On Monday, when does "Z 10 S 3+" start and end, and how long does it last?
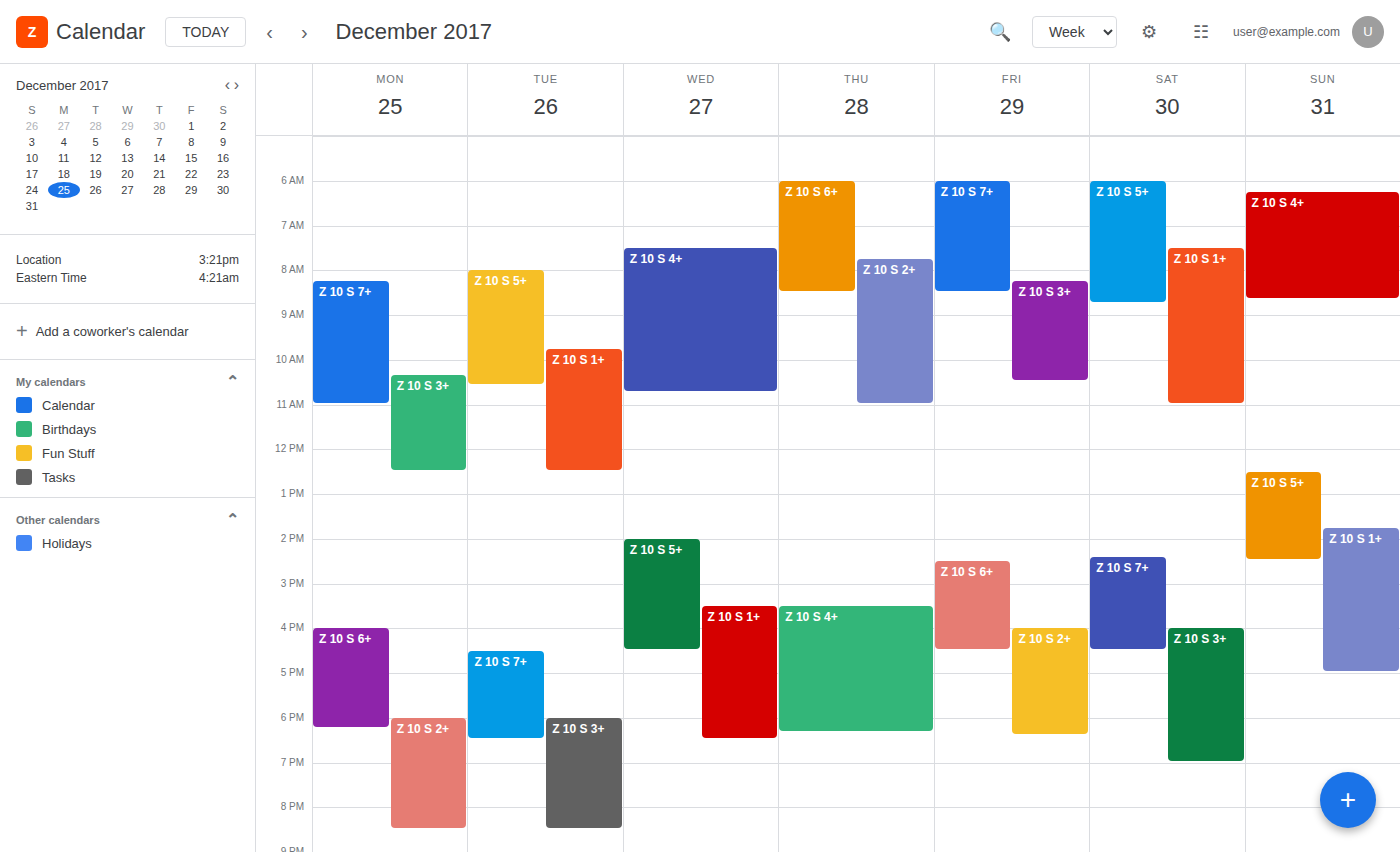
10:20 AM to 12:30 PM, 2 hours 10 minutes